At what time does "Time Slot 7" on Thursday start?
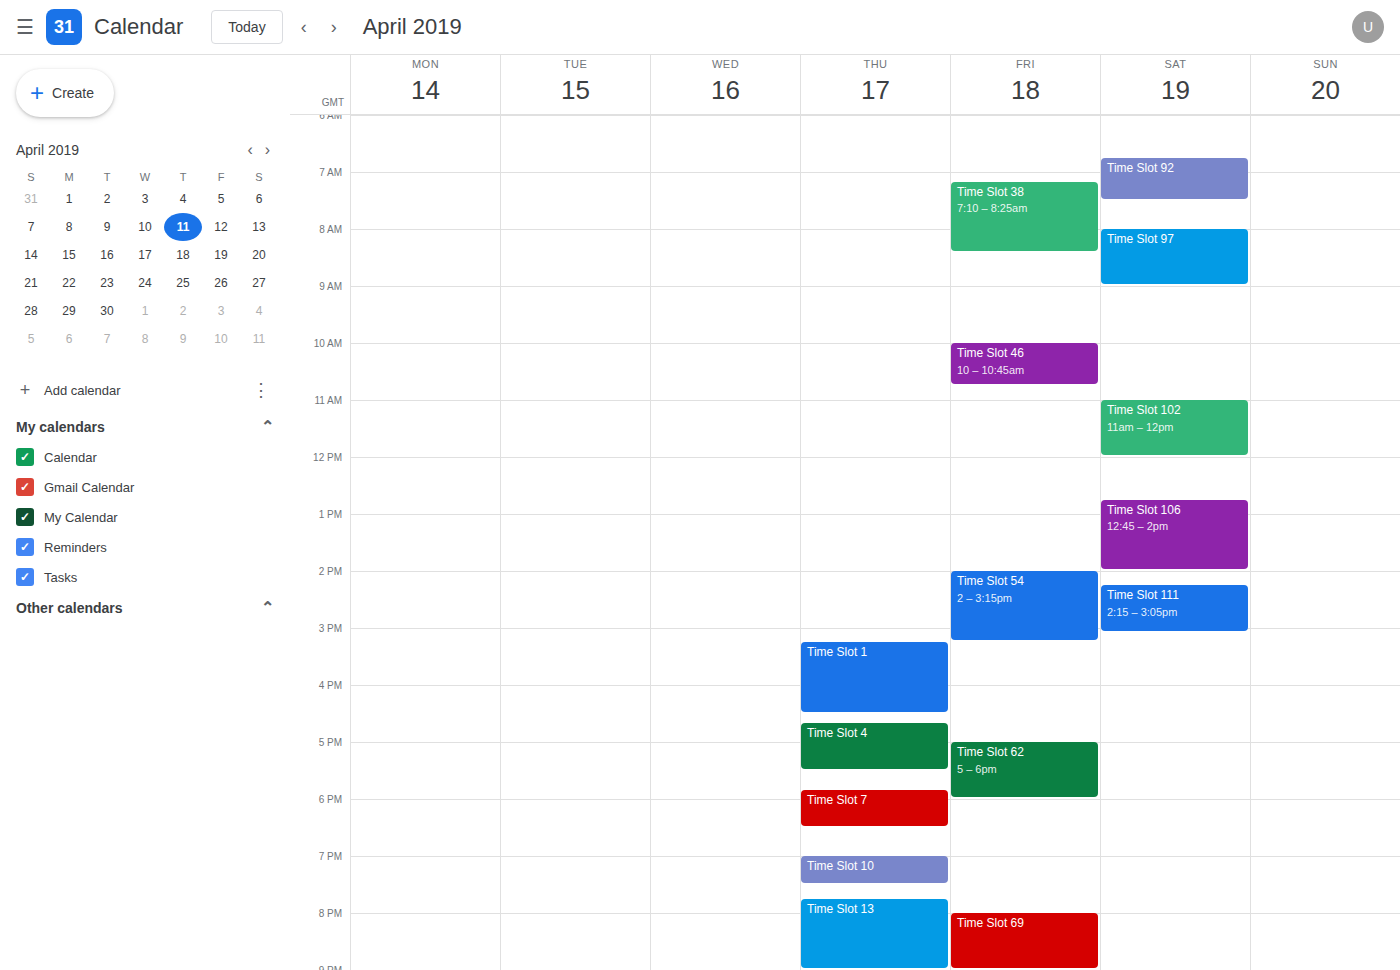
5:50 PM